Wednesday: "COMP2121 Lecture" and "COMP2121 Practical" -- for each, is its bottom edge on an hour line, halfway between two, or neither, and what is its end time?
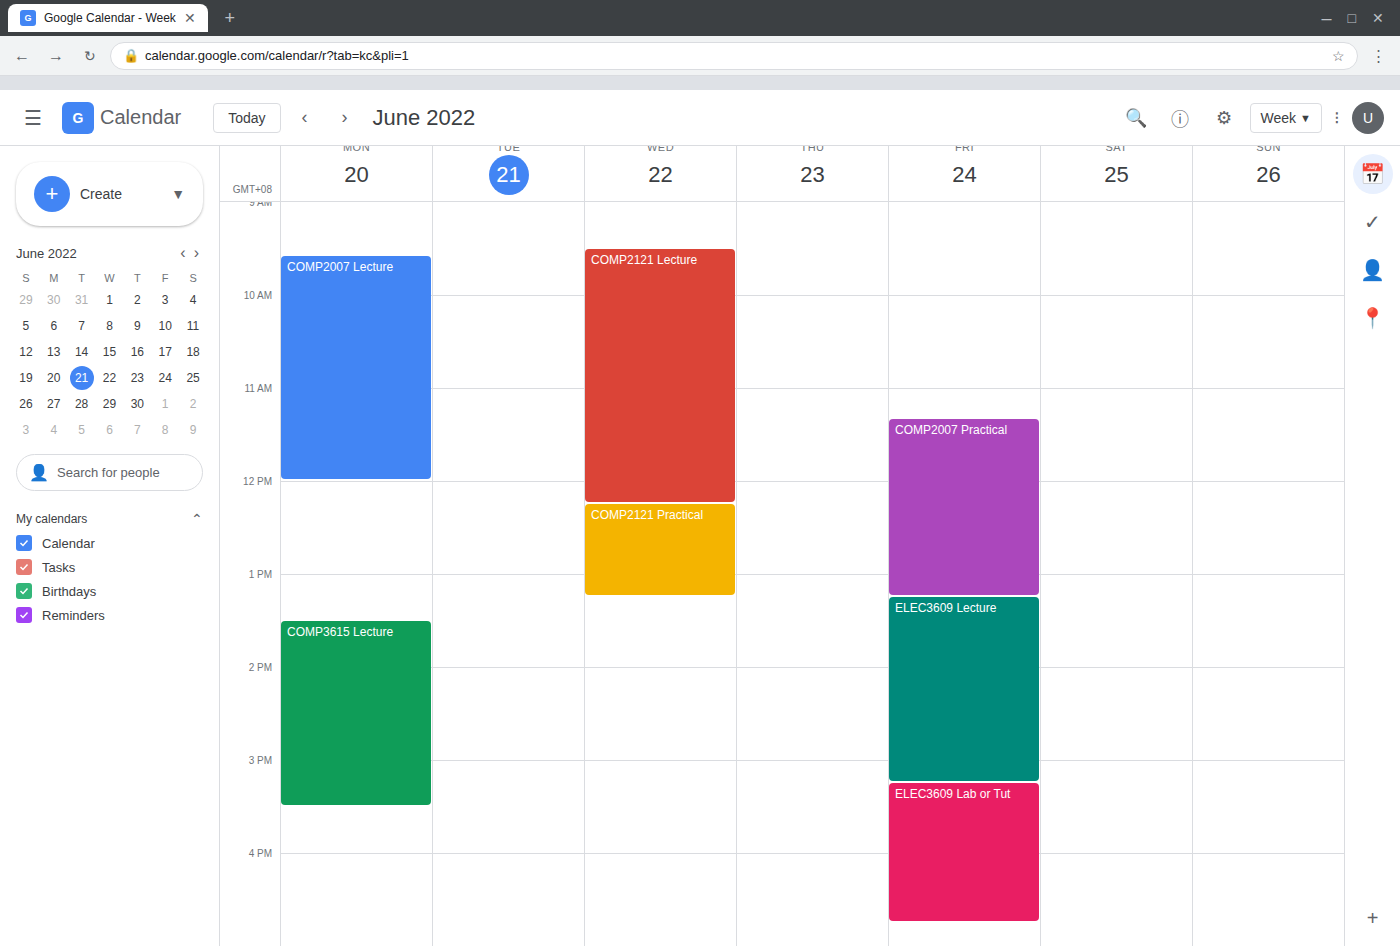
"COMP2121 Lecture": 12:15 PM, neither: a quarter of the way from the 12 PM line to the 1 PM line. "COMP2121 Practical": 1:15 PM, neither: a quarter of the way from the 1 PM line to the 2 PM line.